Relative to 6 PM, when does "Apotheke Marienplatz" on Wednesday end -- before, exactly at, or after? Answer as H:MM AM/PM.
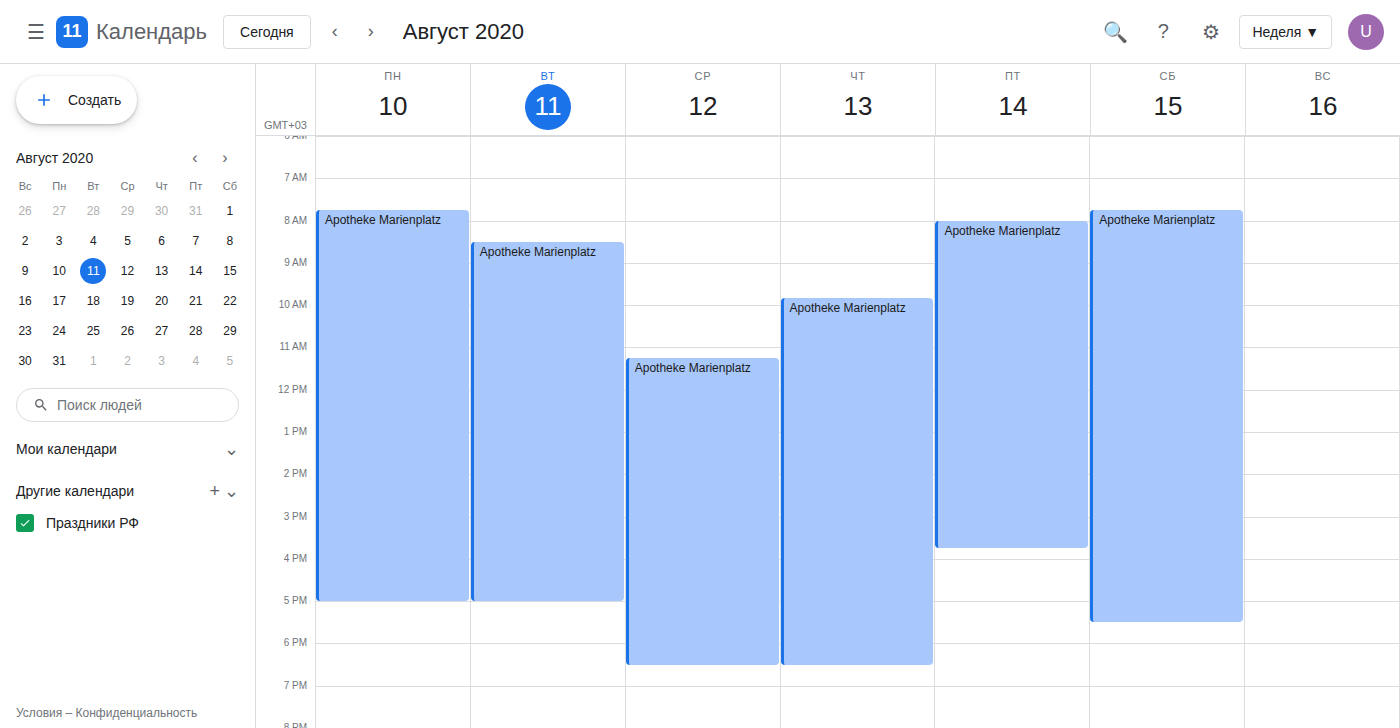
6:30 PM -- after 6 PM, 30 minutes below the 6 PM line.